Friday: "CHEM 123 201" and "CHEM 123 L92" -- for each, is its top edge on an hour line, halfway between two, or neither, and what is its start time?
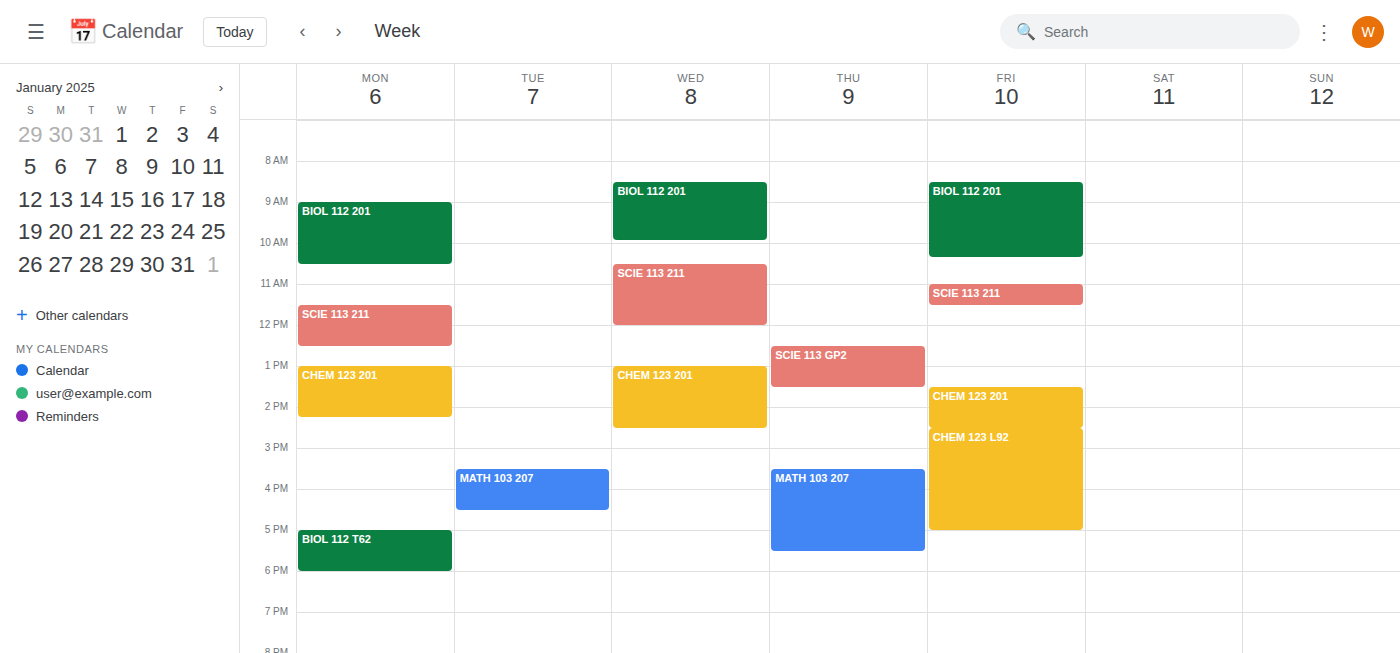
"CHEM 123 201": 1:30 PM, halfway between the 1 PM and 2 PM lines. "CHEM 123 L92": 2:30 PM, halfway between the 2 PM and 3 PM lines.